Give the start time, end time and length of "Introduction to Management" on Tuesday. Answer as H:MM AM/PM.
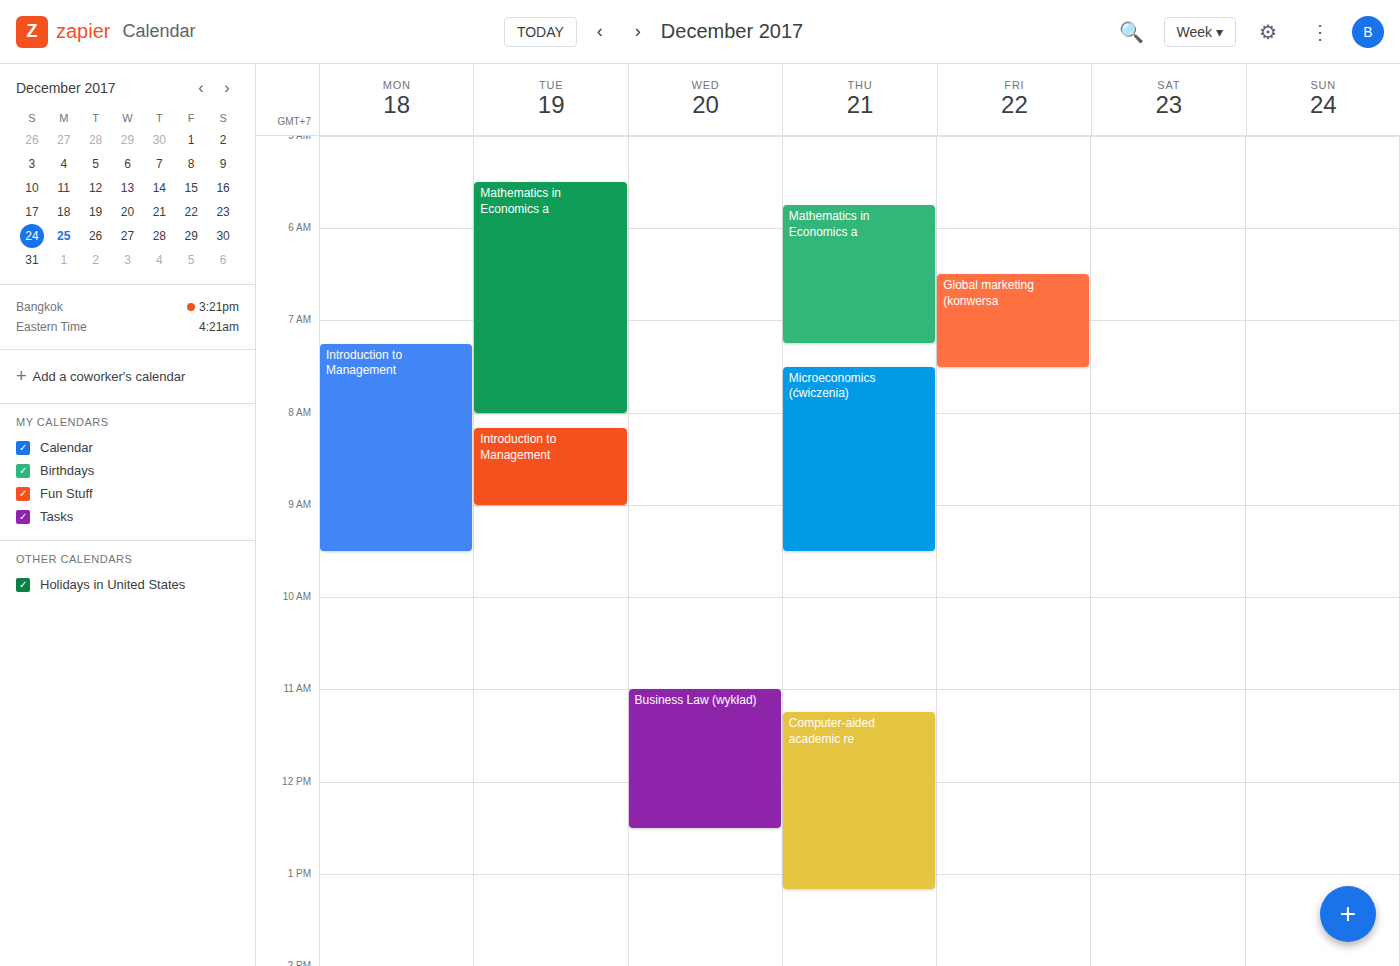
8:10 AM to 9:00 AM, 50 minutes